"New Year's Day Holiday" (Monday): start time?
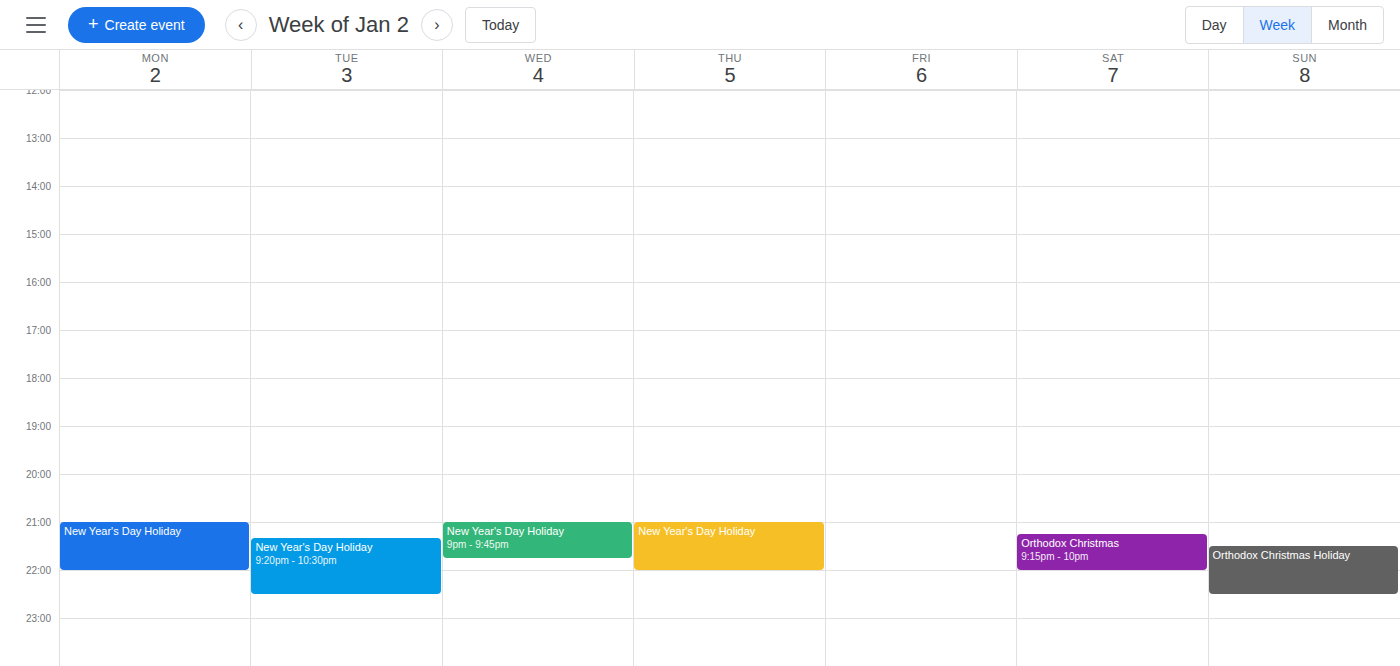
9:00 PM